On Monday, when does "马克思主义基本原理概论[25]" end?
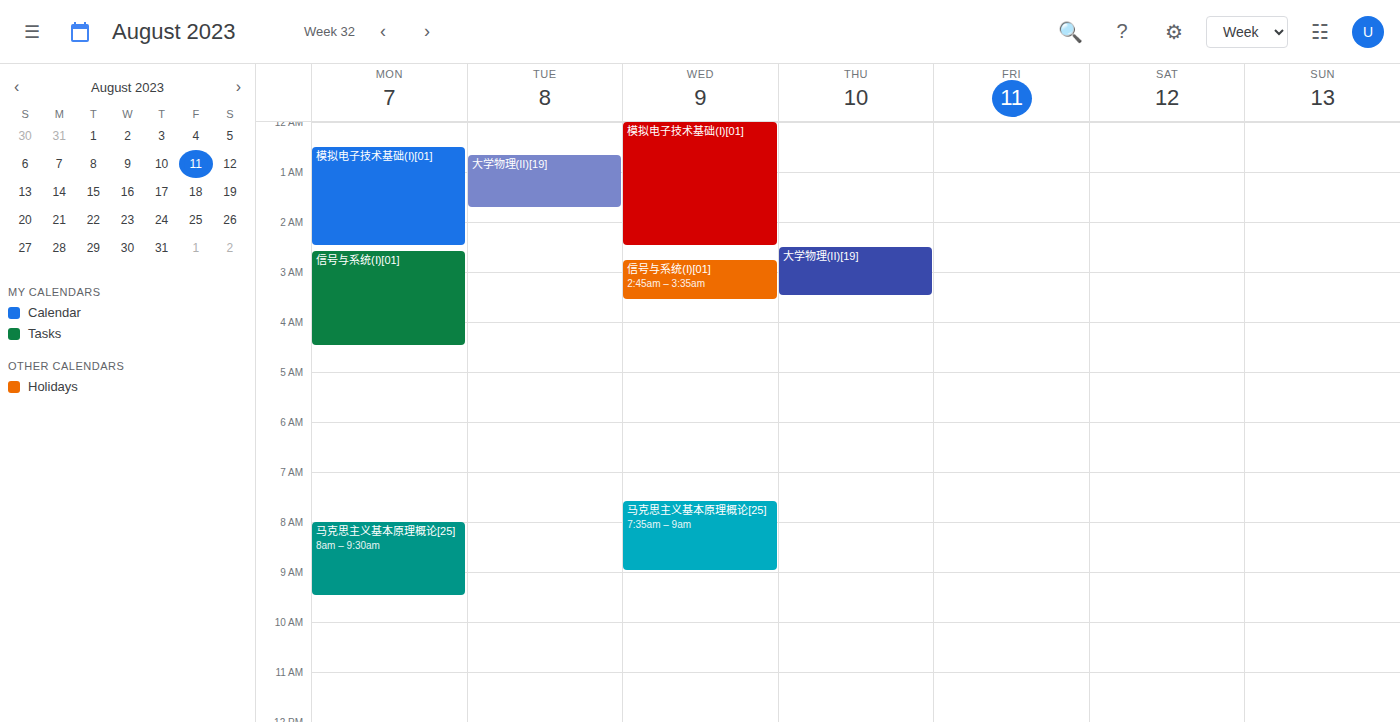
9:30 AM